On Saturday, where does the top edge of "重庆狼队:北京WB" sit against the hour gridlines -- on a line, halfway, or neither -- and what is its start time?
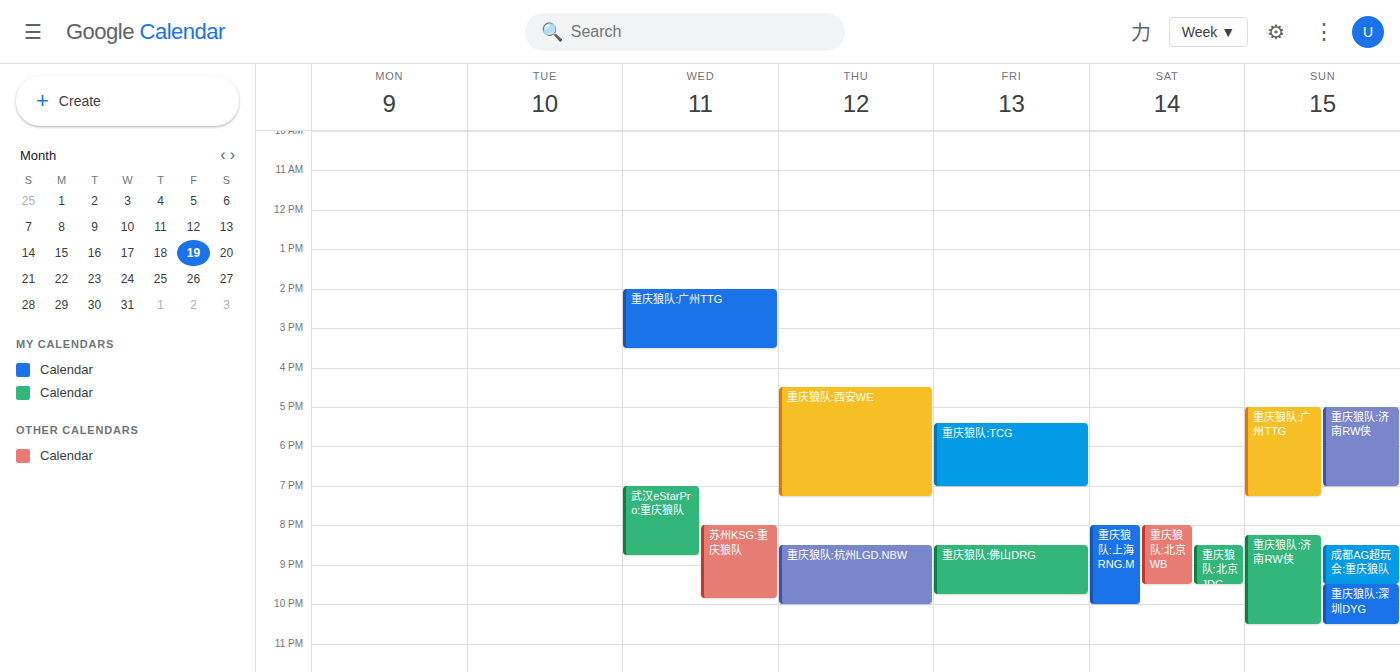
8:00 PM -- exactly on the 8 PM line.